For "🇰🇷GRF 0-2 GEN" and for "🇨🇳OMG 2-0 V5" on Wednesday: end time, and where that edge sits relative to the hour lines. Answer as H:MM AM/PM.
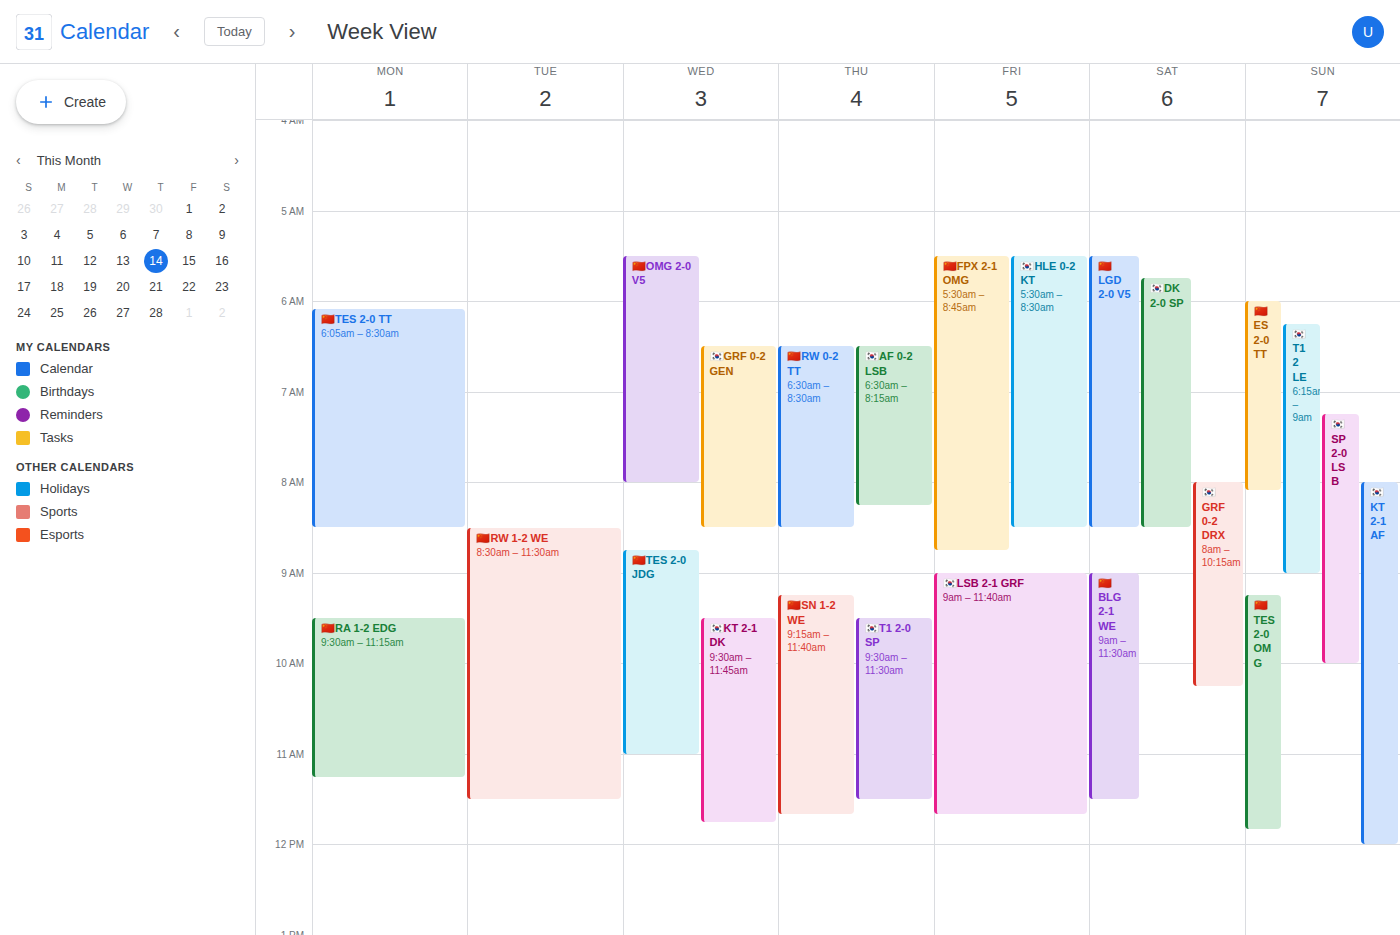
"🇰🇷GRF 0-2 GEN": 8:30 AM, halfway between the 8 AM and 9 AM lines. "🇨🇳OMG 2-0 V5": 8:00 AM, exactly on the 8 AM line.